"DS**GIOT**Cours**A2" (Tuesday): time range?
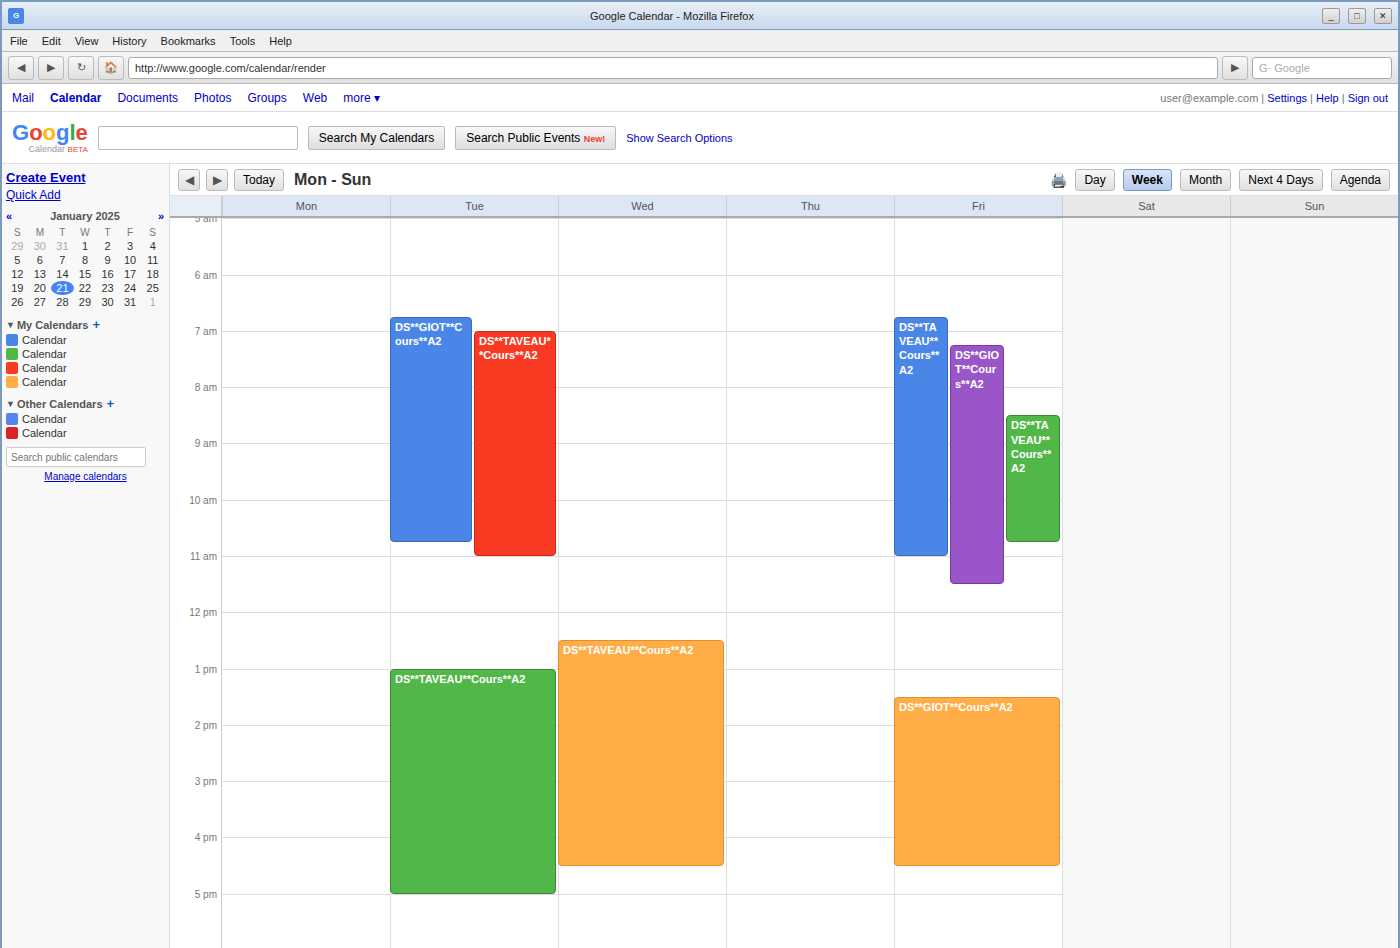
6:45 AM to 10:45 AM